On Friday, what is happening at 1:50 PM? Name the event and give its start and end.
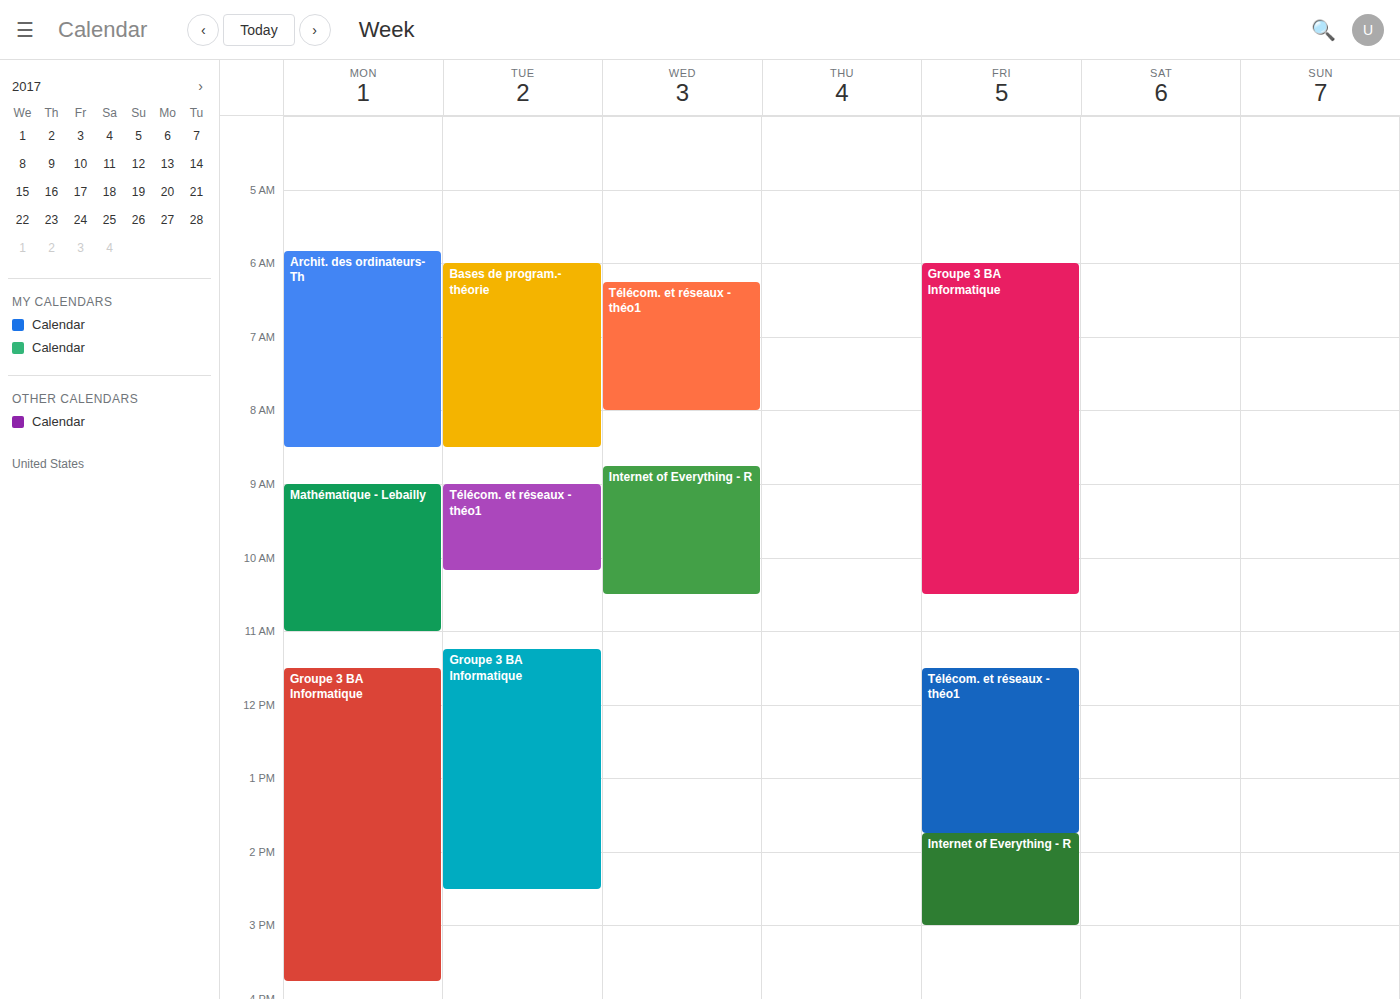
"Internet of Everything - R", 1:45 PM to 3:00 PM